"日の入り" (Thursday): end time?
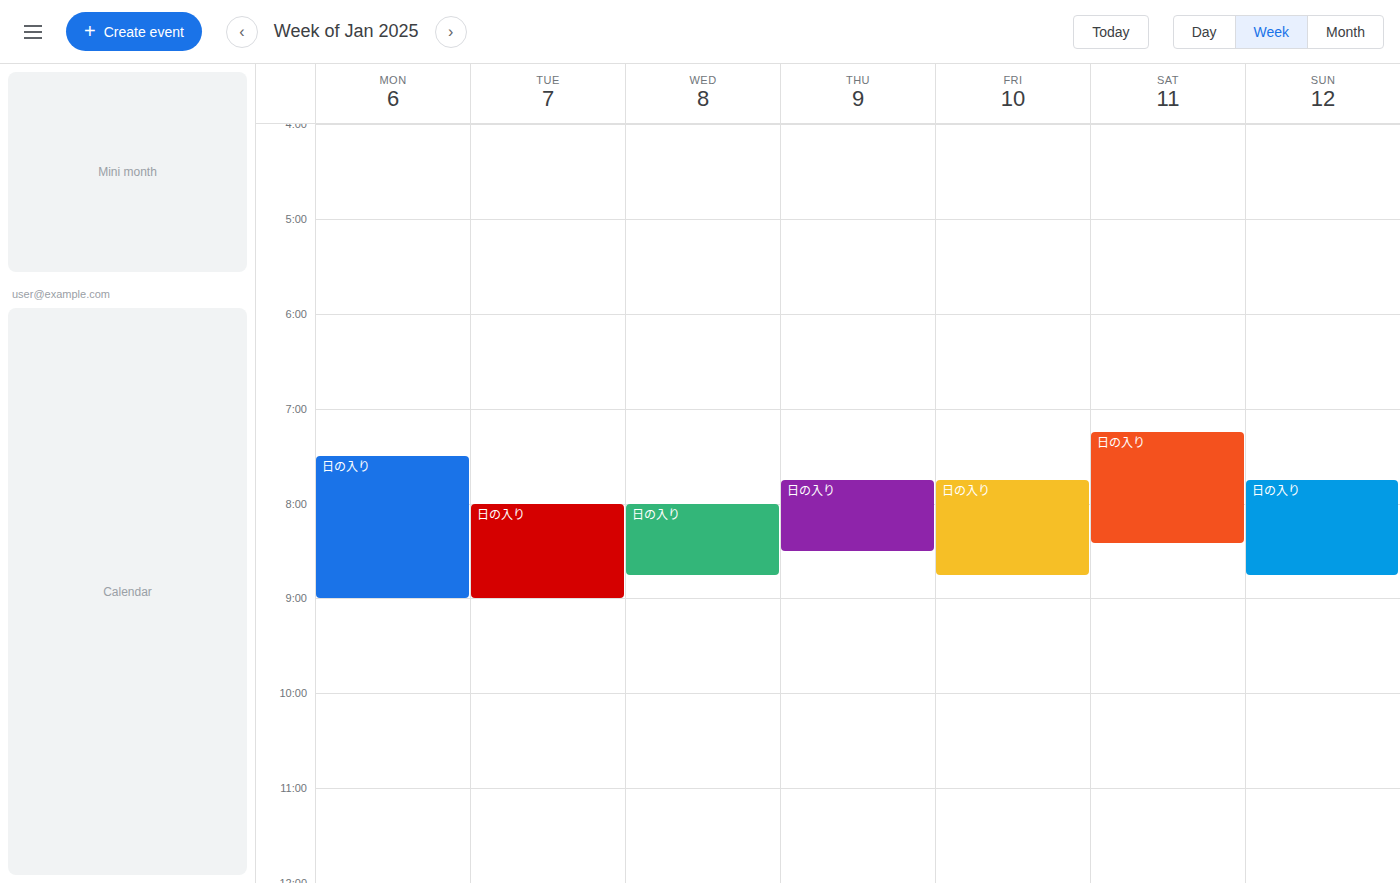
8:30 AM